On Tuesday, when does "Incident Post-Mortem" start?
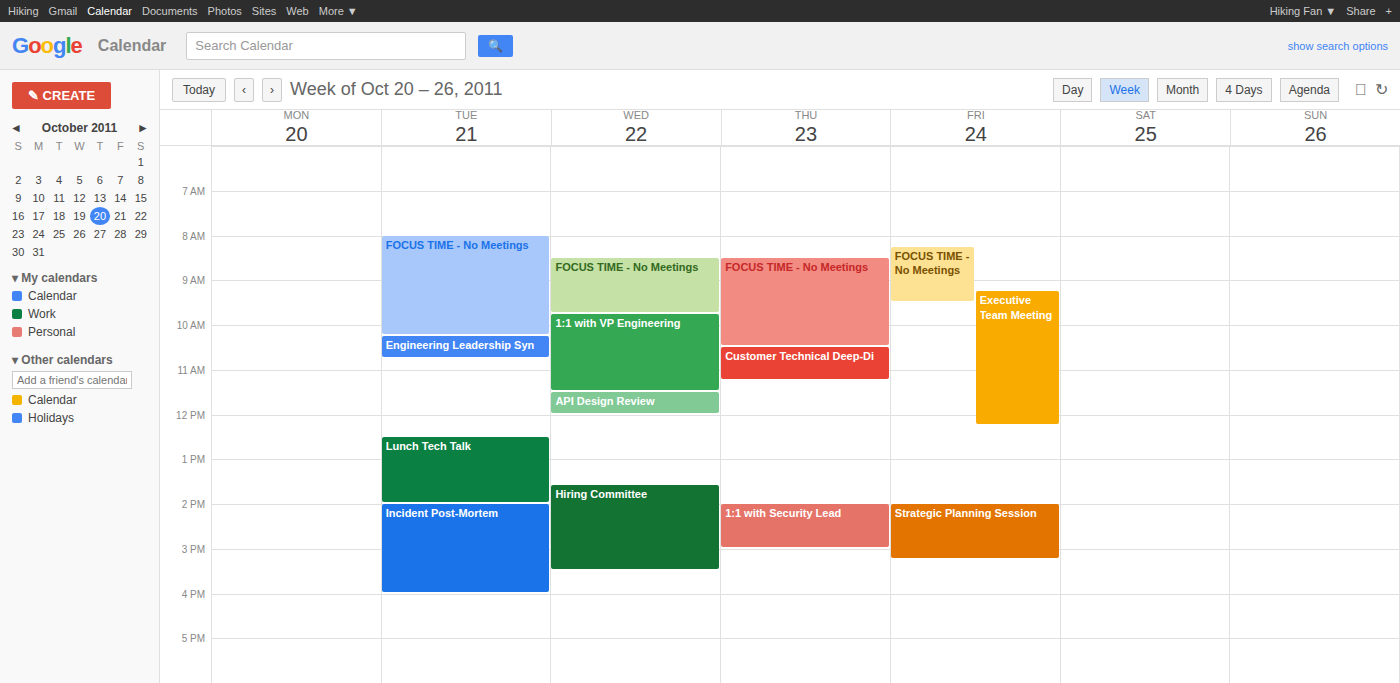
2:00 PM